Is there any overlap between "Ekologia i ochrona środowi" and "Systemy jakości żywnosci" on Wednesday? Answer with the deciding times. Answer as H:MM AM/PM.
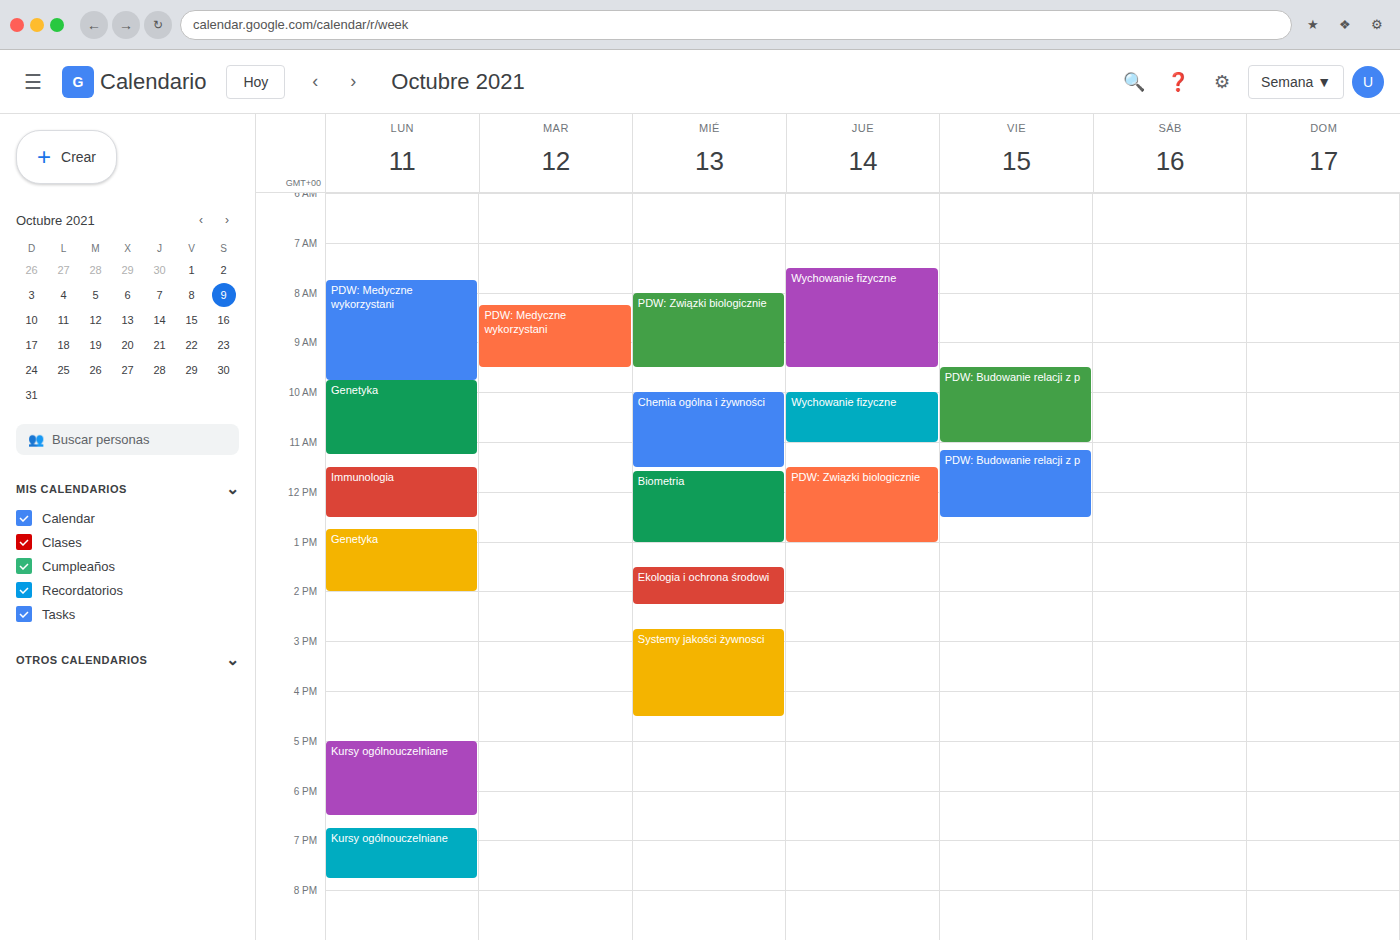
"Ekologia i ochrona środowi" ends at 2:15 PM and "Systemy jakości żywnosci" starts at 2:45 PM -- no overlap.